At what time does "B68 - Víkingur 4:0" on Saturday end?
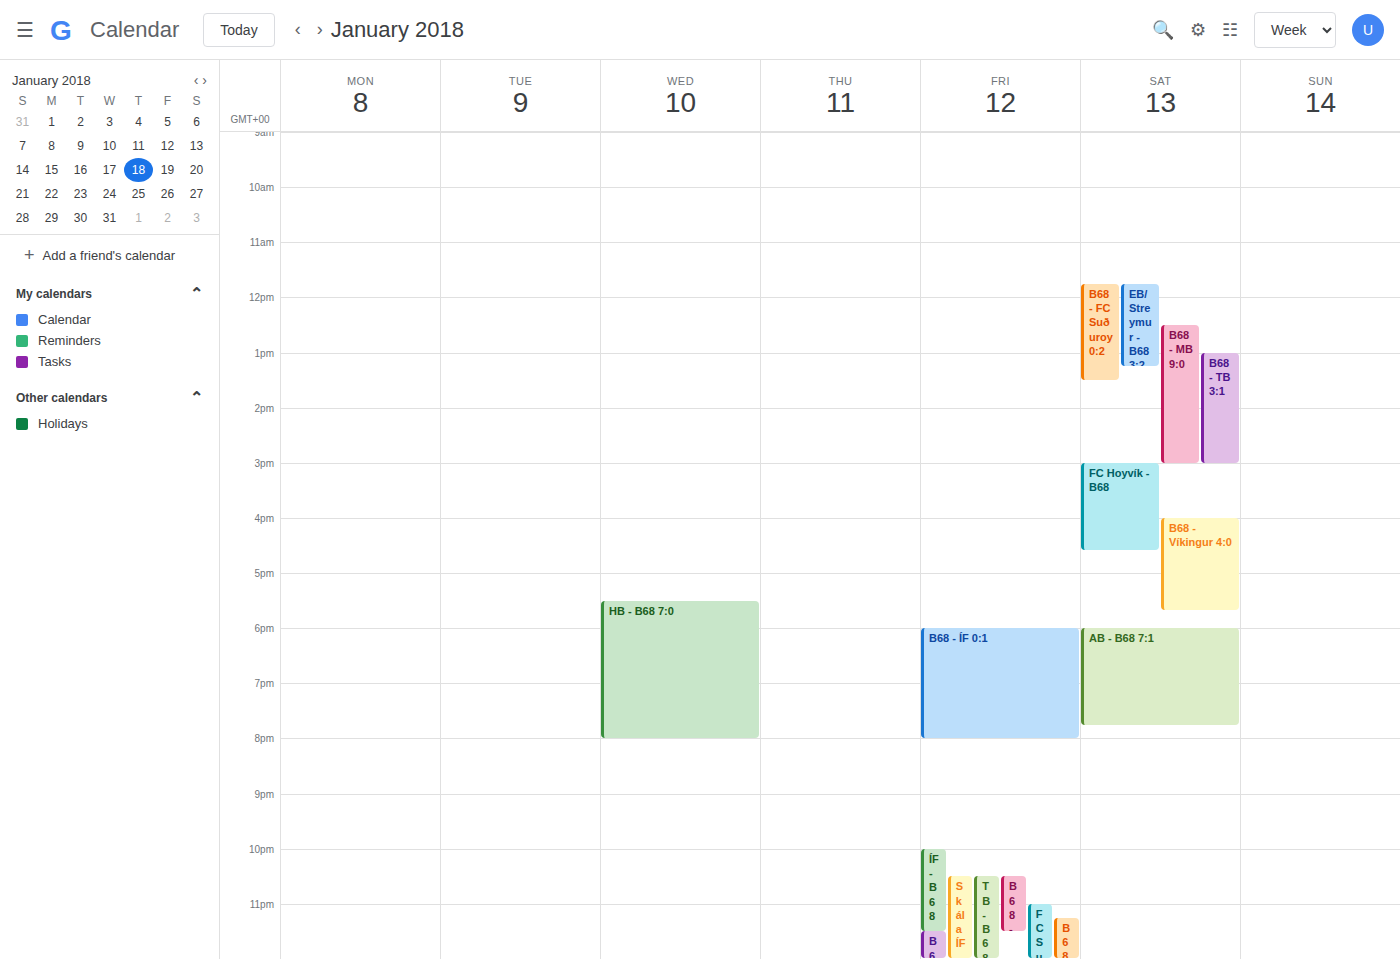
17:40